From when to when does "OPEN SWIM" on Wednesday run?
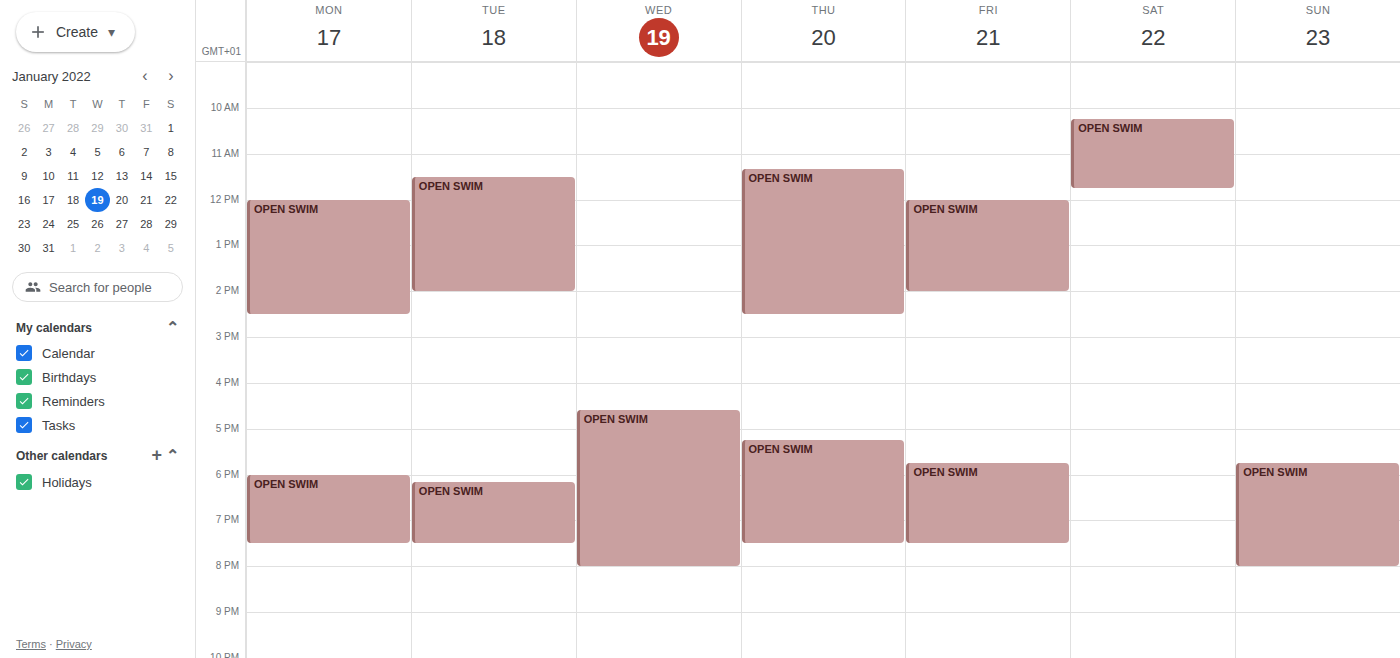
4:35 PM to 8:00 PM